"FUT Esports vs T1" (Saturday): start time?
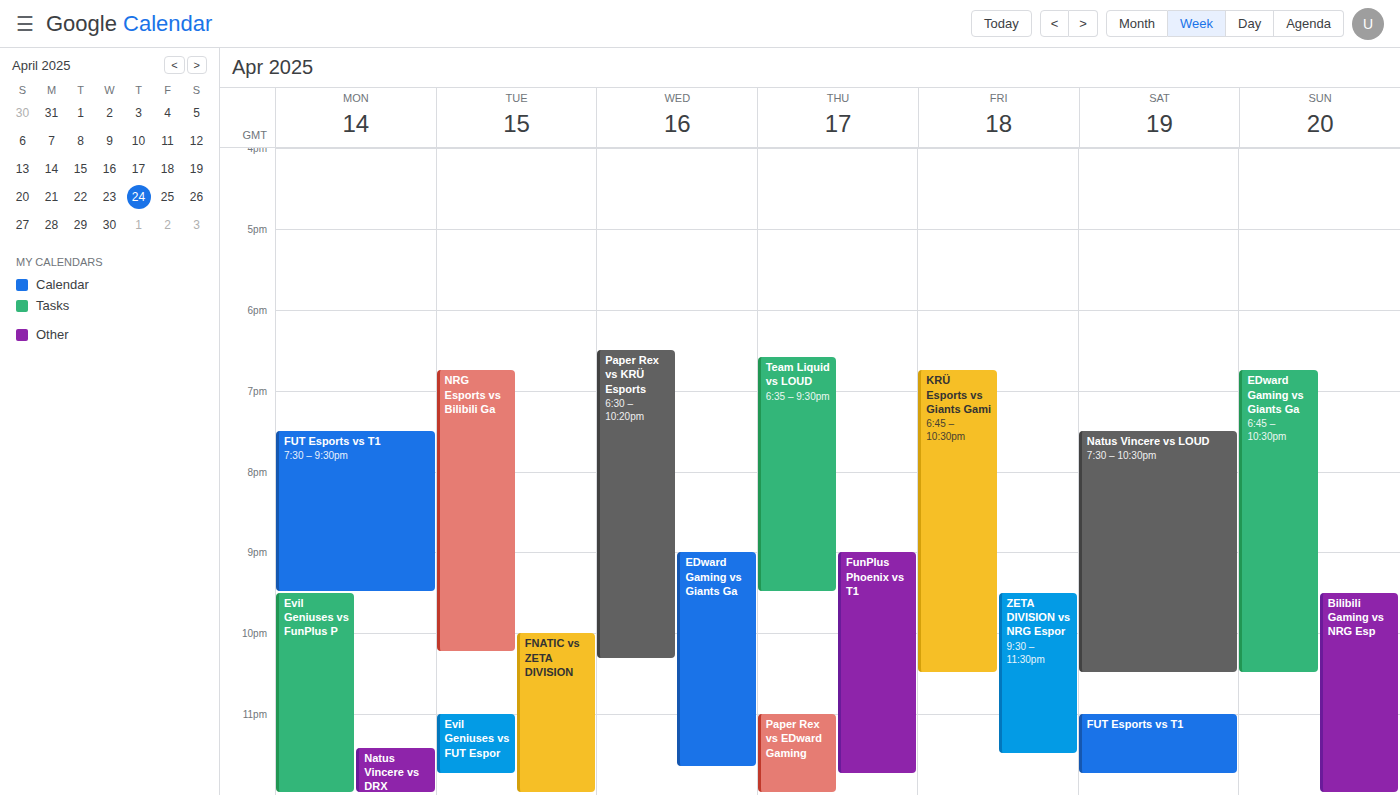
11:00 PM